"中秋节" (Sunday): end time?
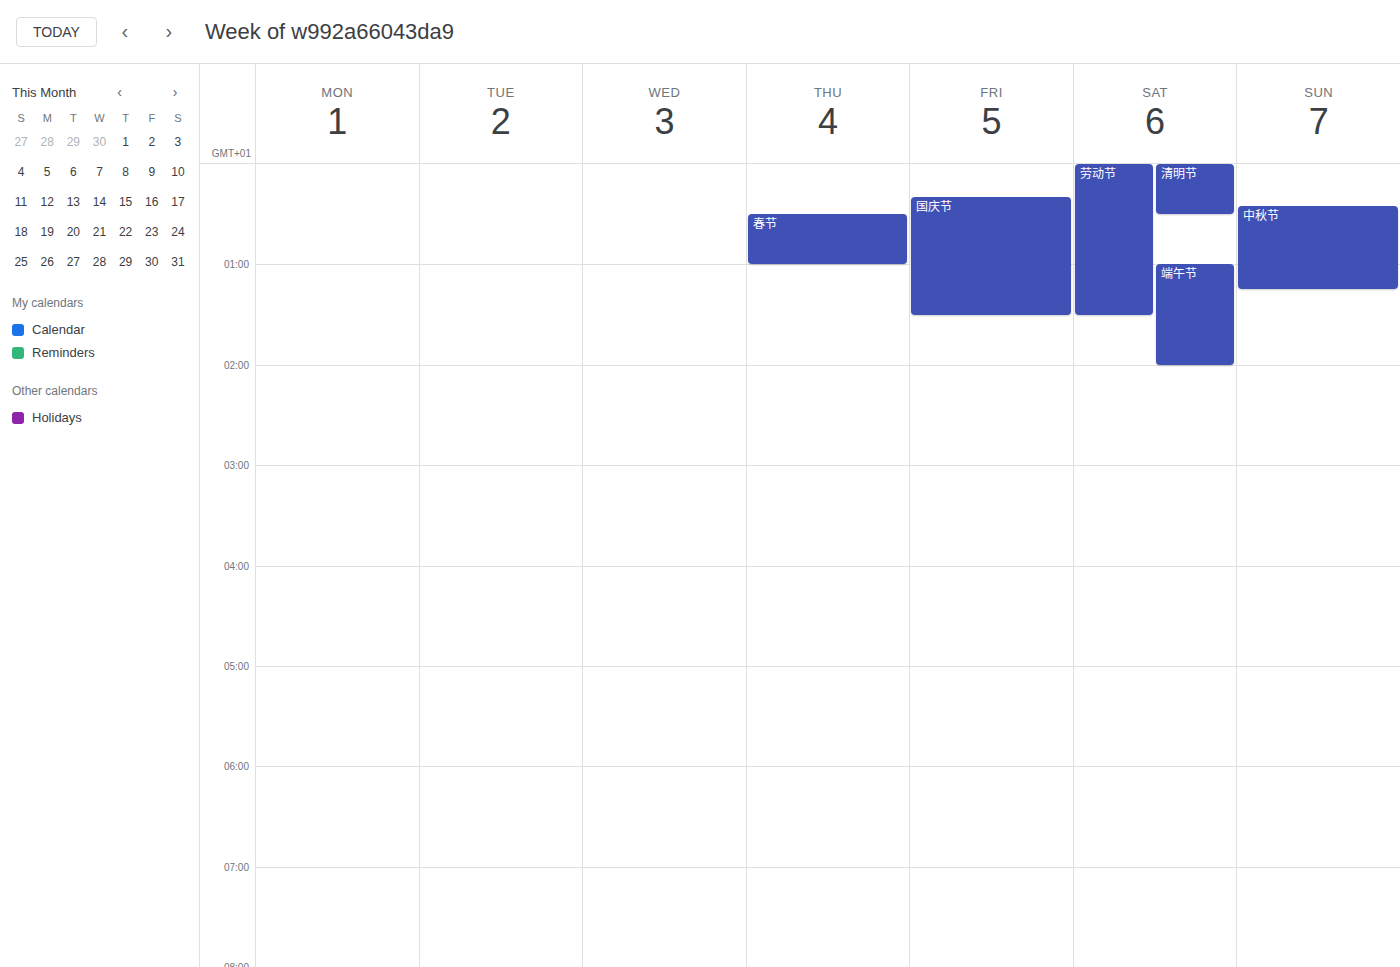
1:15 AM